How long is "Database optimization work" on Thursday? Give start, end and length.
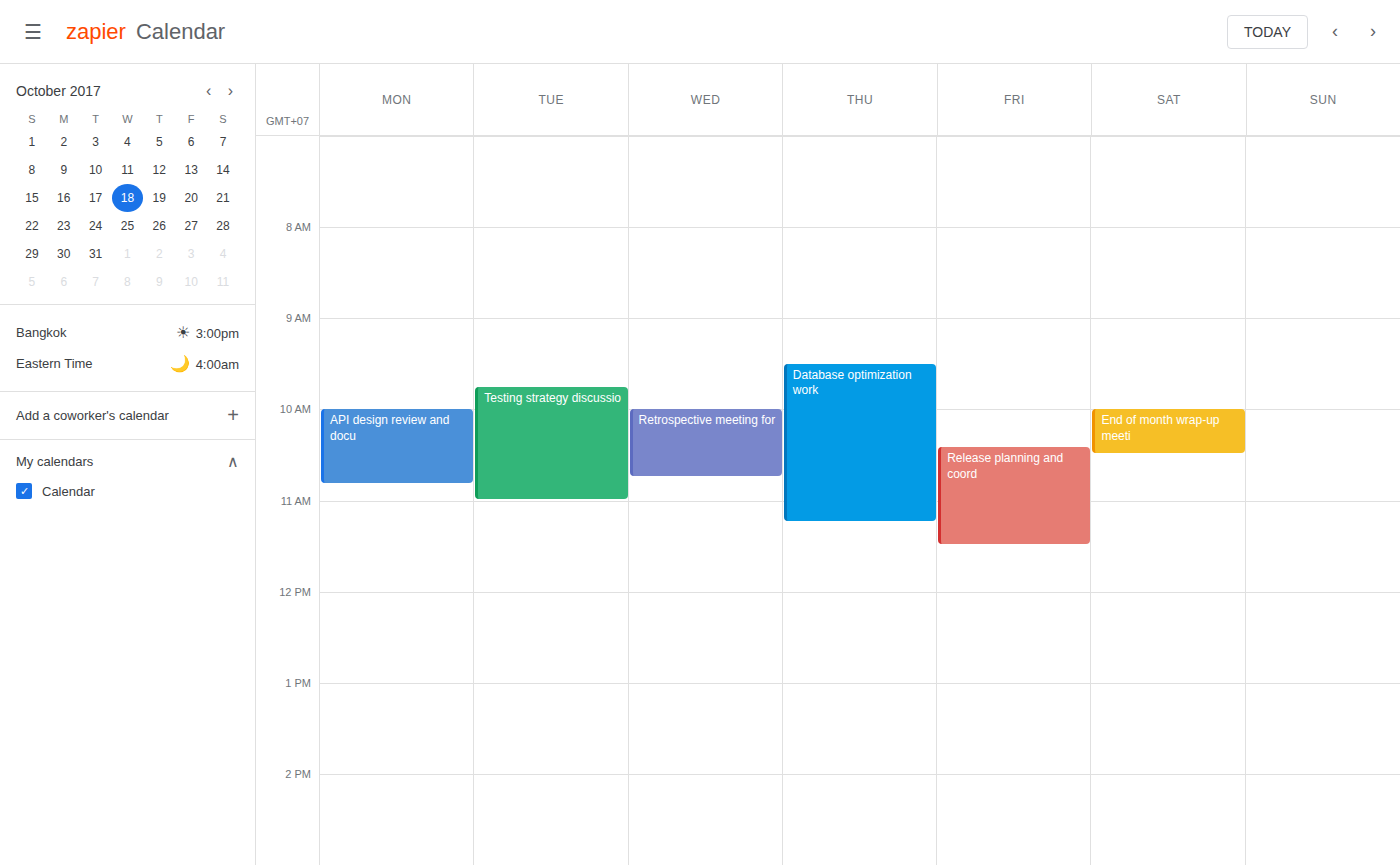
9:30 AM to 11:15 AM, 1 hour 45 minutes